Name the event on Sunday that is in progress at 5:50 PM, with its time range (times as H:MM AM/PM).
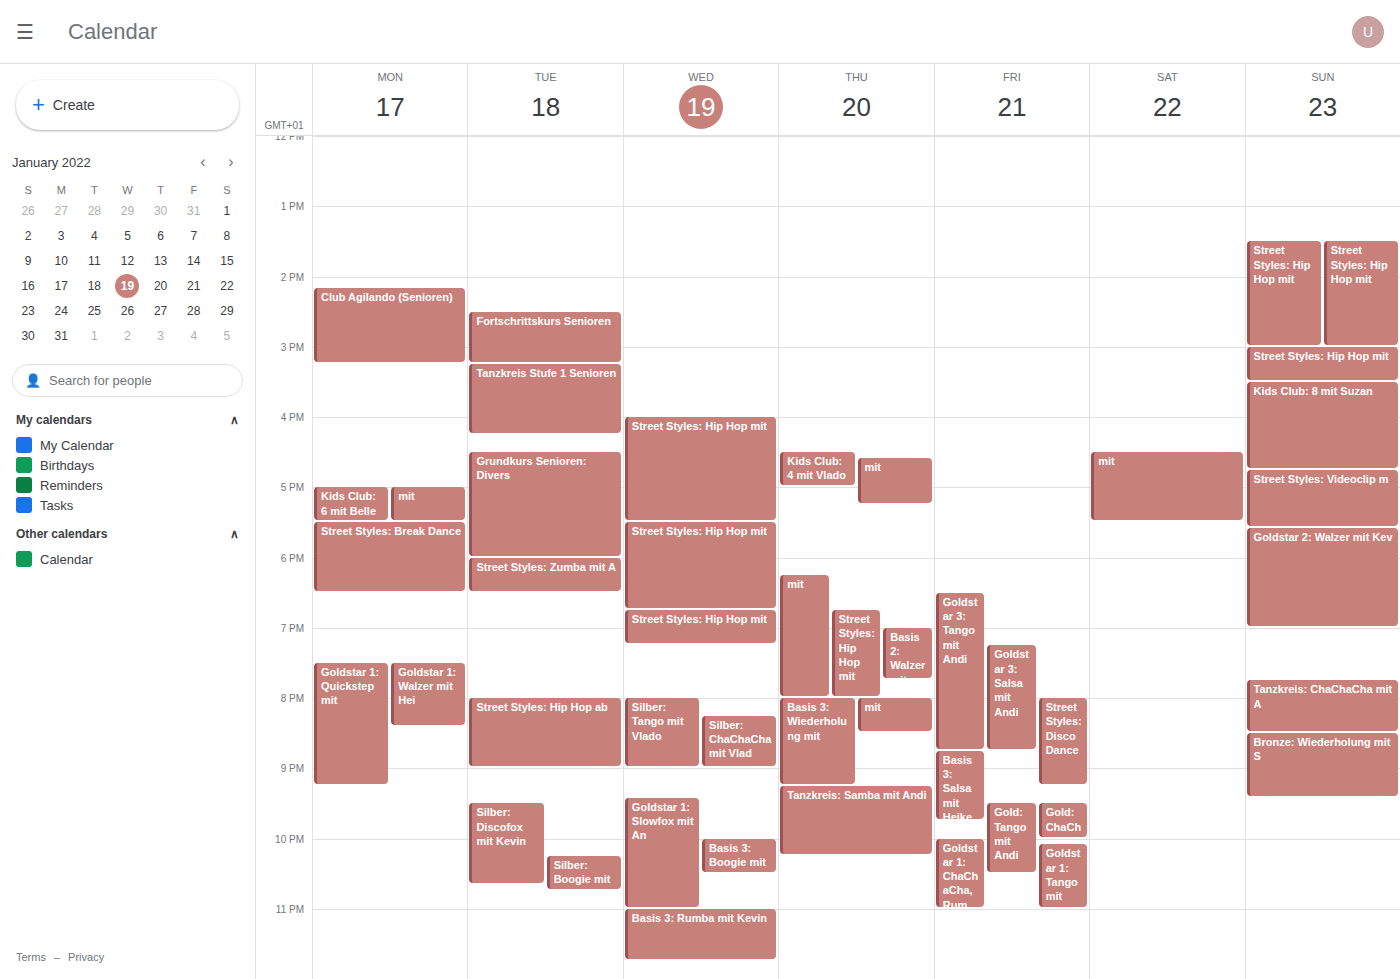
"Goldstar 2: Walzer mit Kev", 5:35 PM to 7:00 PM